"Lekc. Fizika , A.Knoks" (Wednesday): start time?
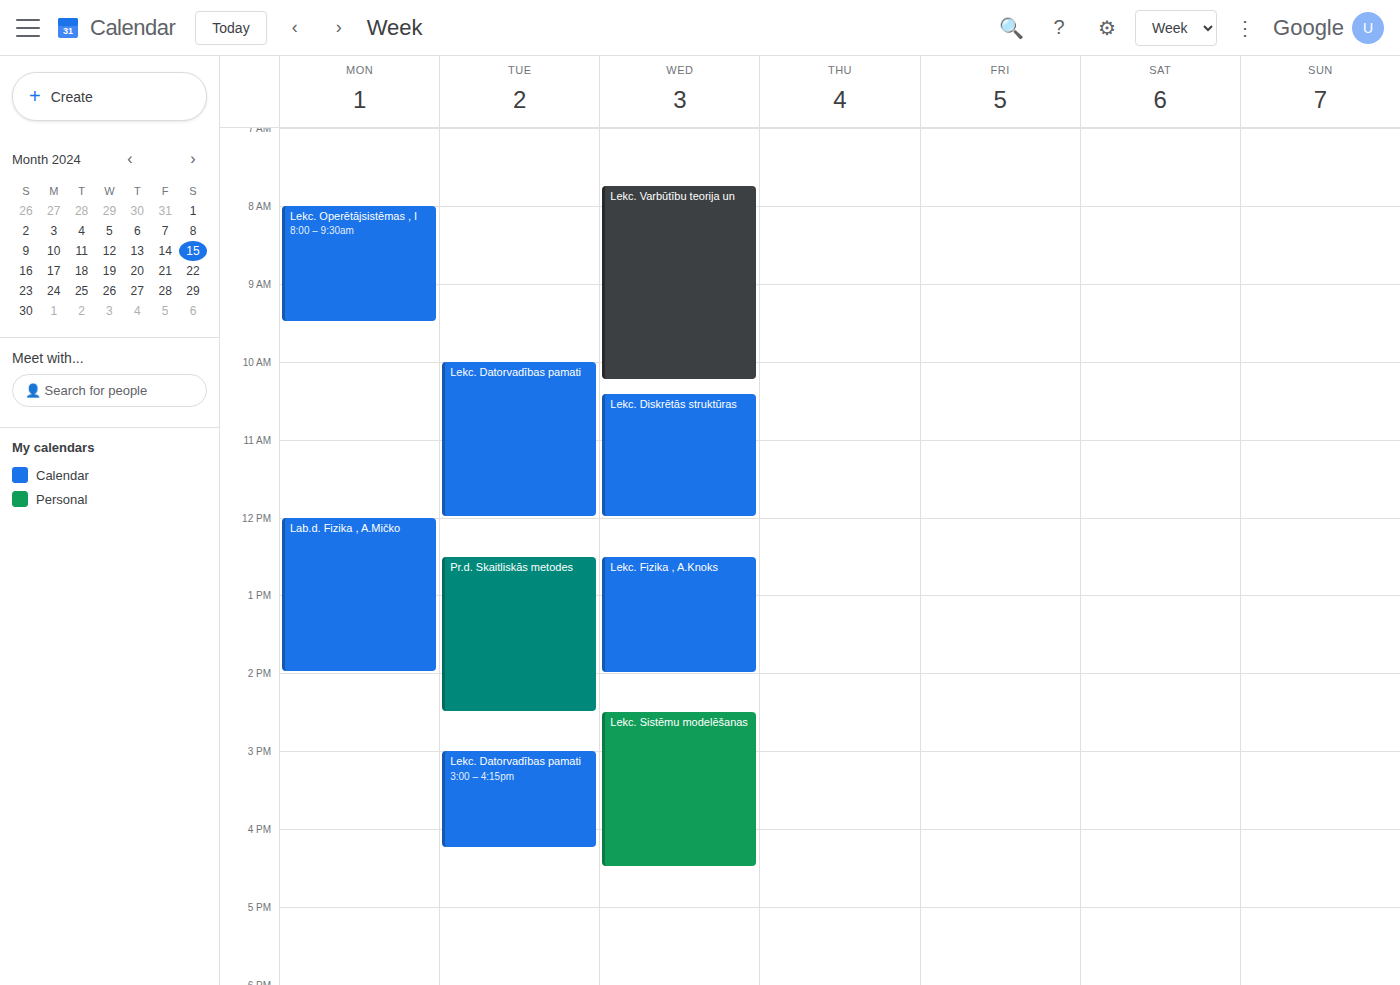
12:30 PM